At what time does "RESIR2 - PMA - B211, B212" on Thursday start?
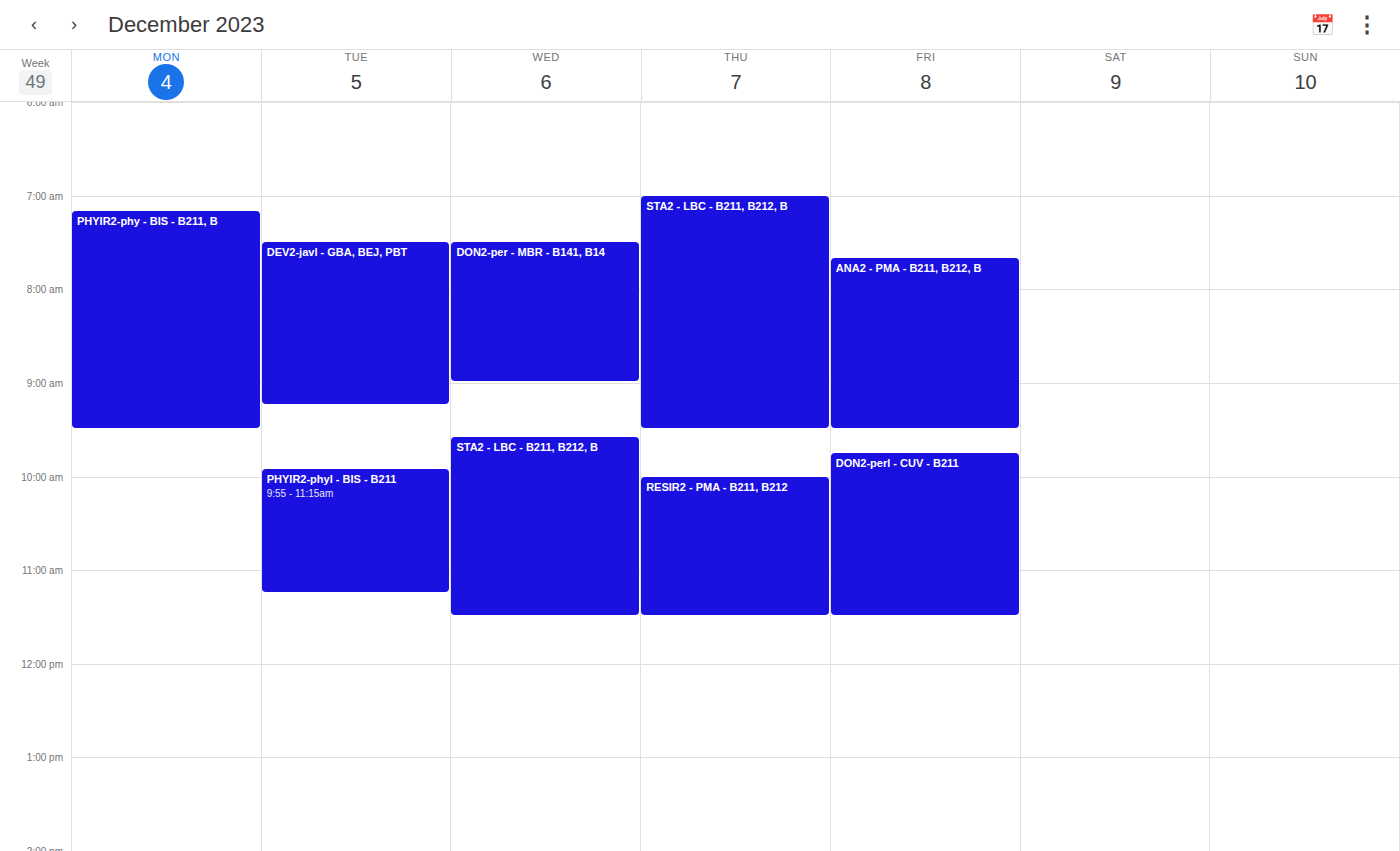
10:00 AM